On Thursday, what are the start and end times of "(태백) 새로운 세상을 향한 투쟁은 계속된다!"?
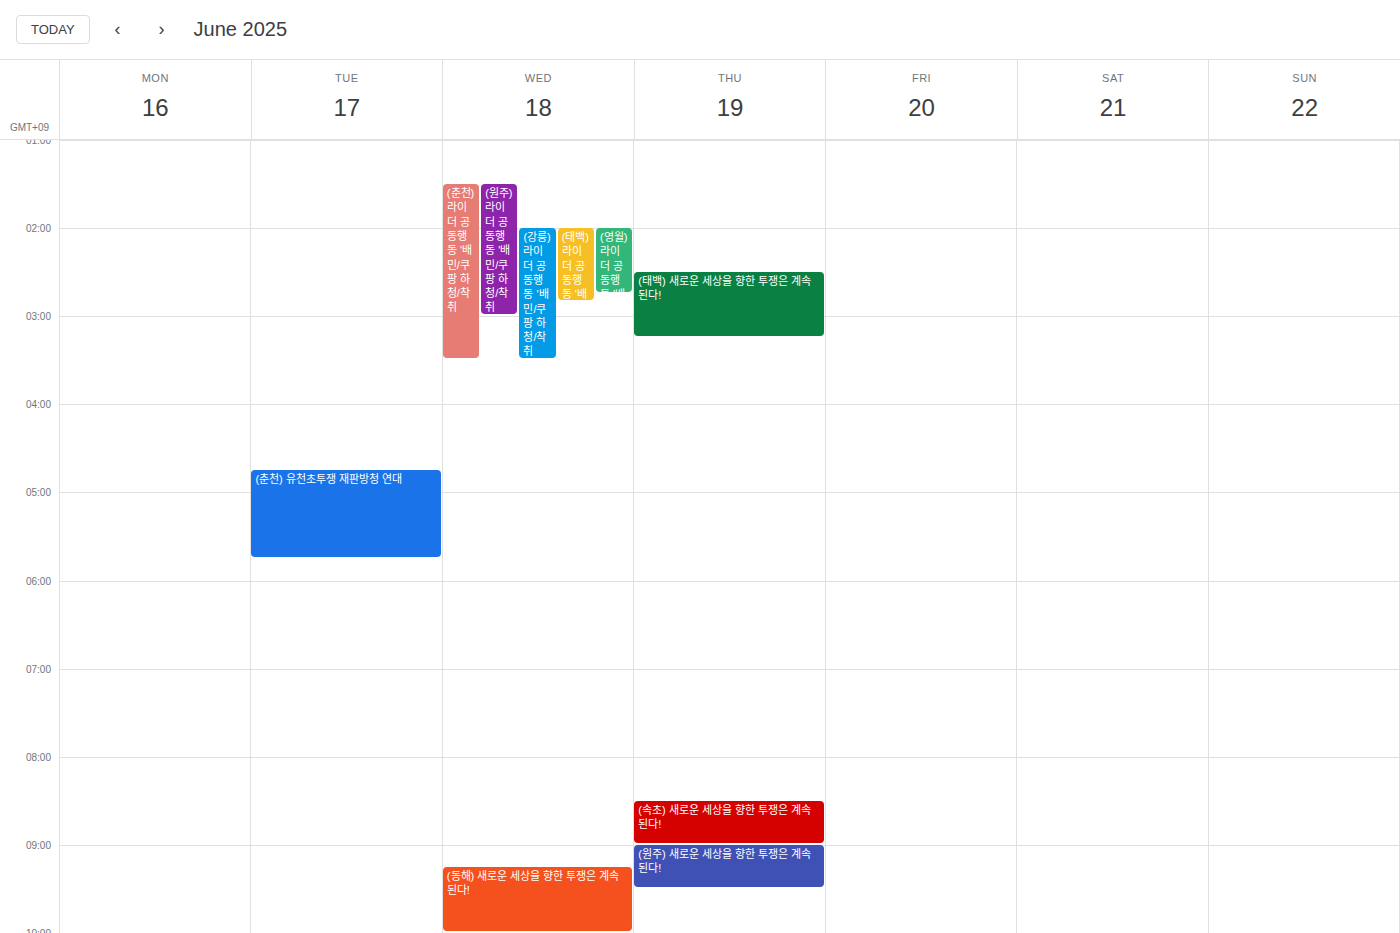
02:30 to 03:15